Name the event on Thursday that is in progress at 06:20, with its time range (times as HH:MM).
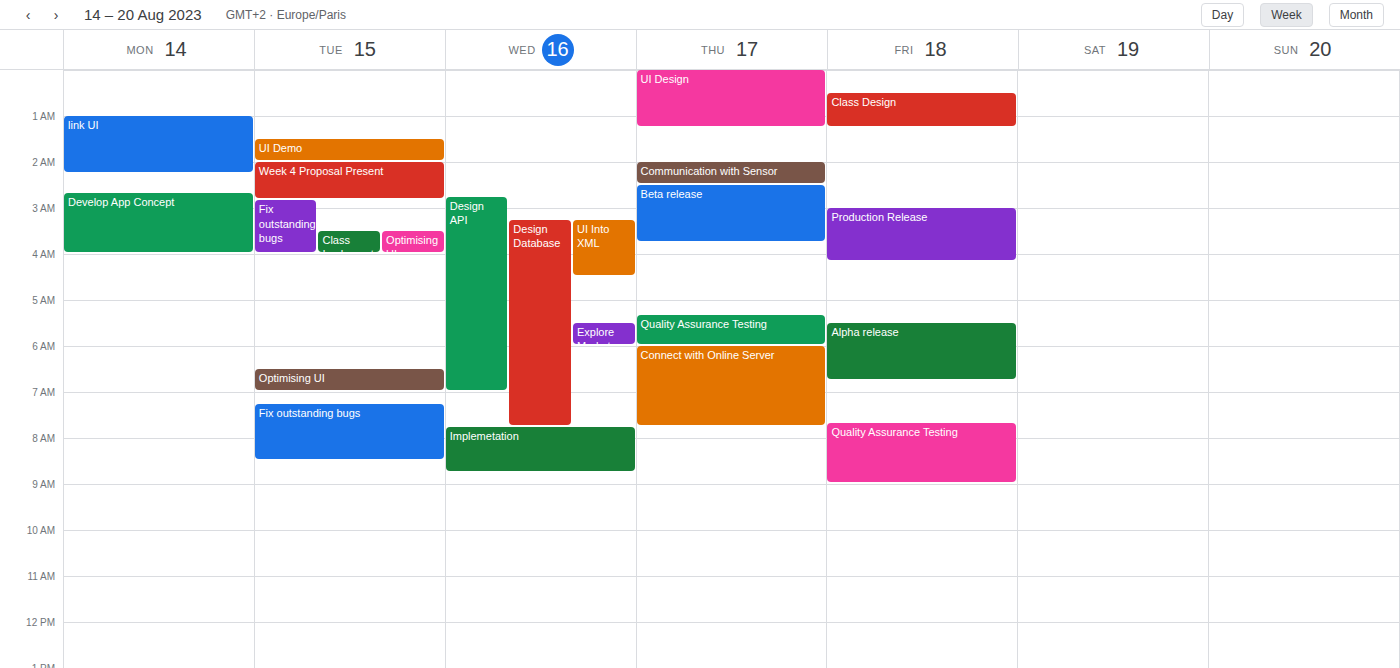
"Connect with Online Server", 06:00 to 07:45